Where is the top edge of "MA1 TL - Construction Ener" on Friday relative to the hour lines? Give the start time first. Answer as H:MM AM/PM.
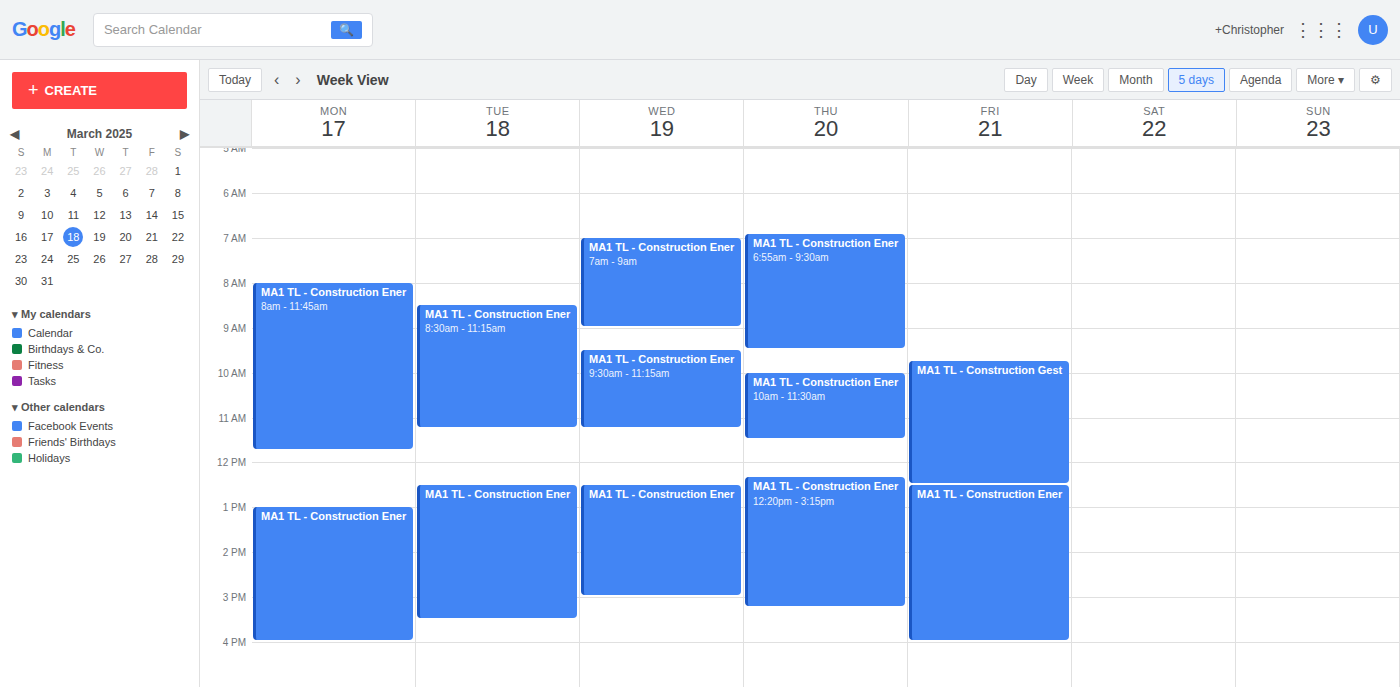
12:30 PM -- halfway between the 12 PM and 1 PM lines.